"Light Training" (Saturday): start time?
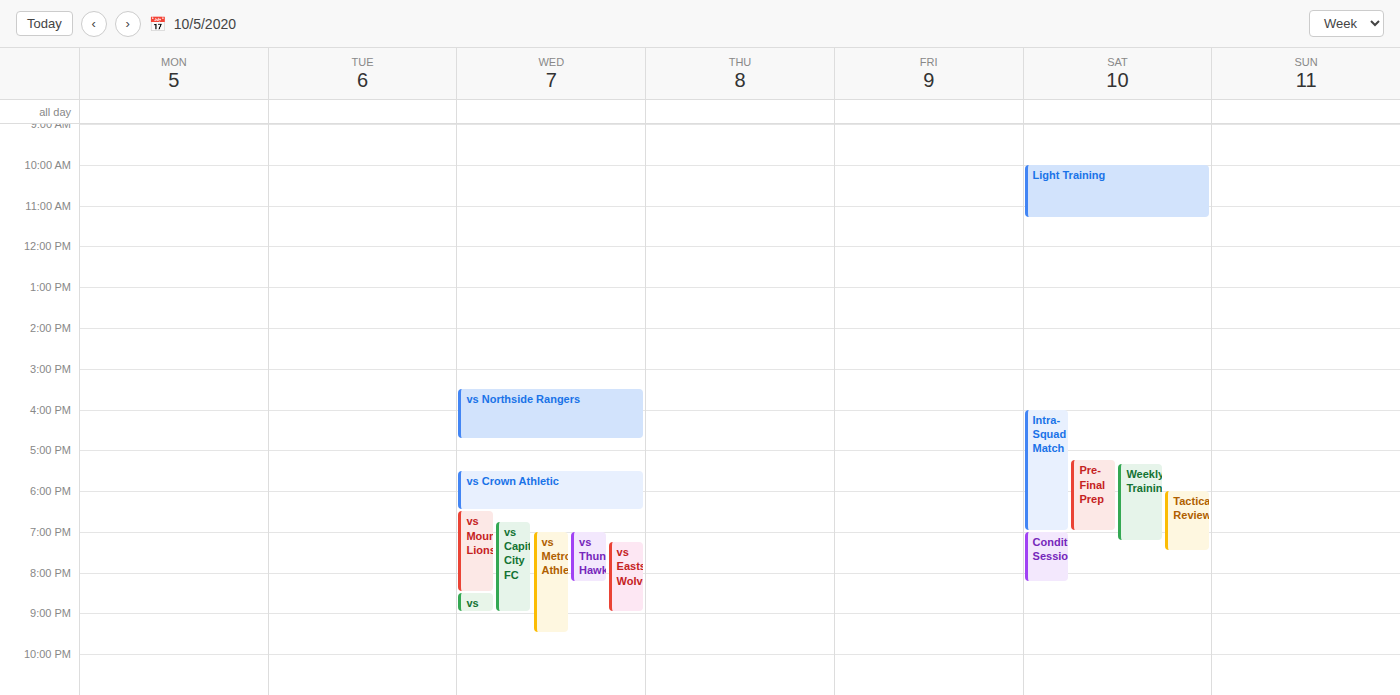
10:00 AM